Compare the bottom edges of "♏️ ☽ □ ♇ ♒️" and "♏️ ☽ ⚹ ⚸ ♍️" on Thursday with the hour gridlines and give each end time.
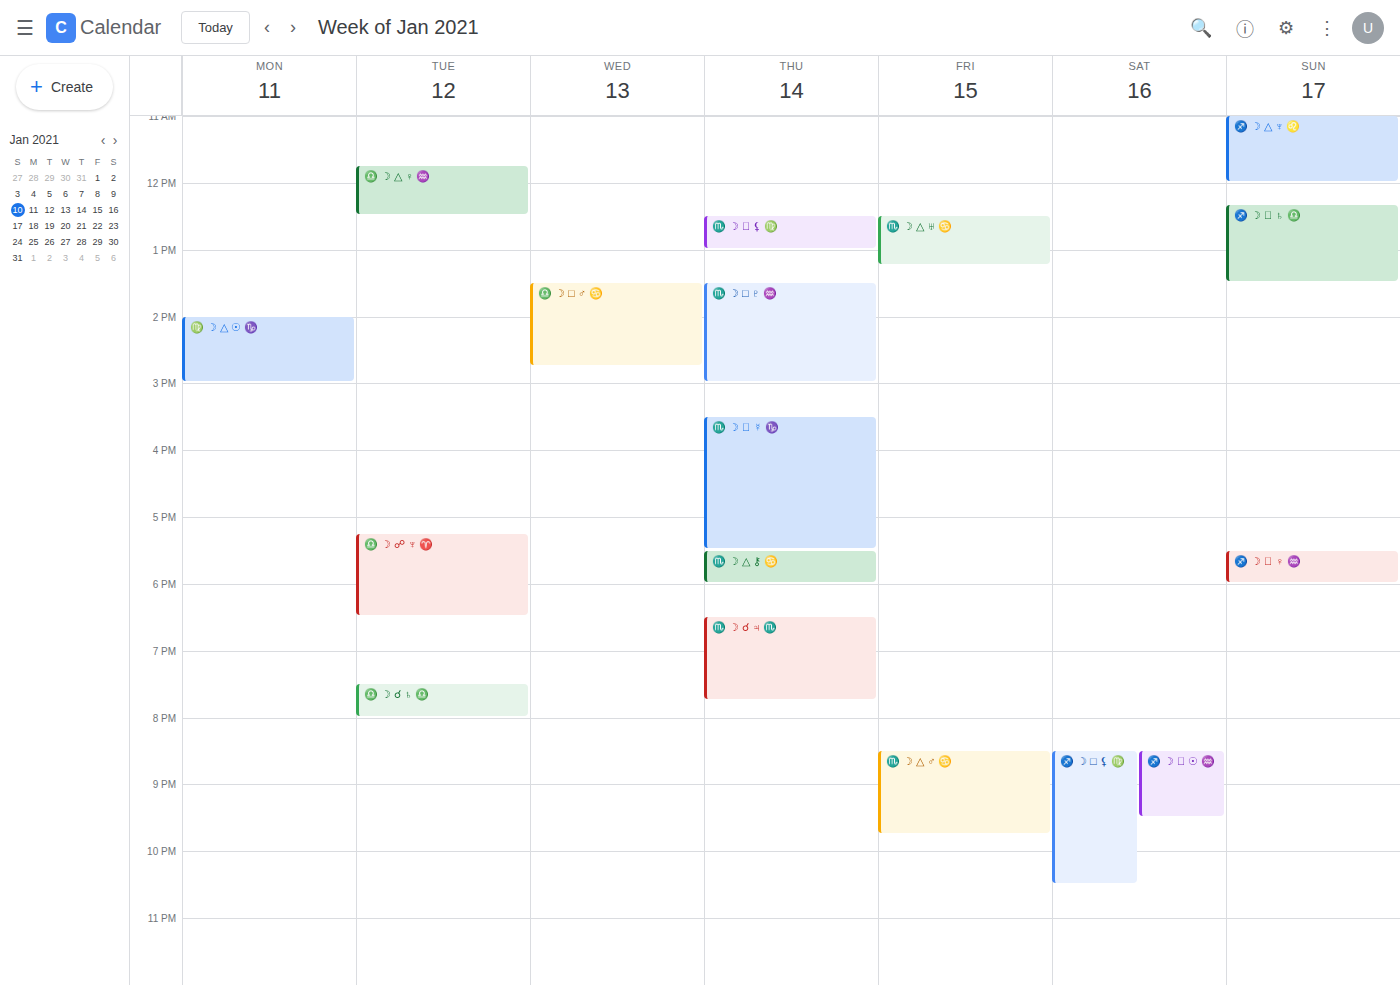
"♏️ ☽ □ ♇ ♒️": 3:00 PM, exactly on the 3 PM line. "♏️ ☽ ⚹ ⚸ ♍️": 1:00 PM, exactly on the 1 PM line.